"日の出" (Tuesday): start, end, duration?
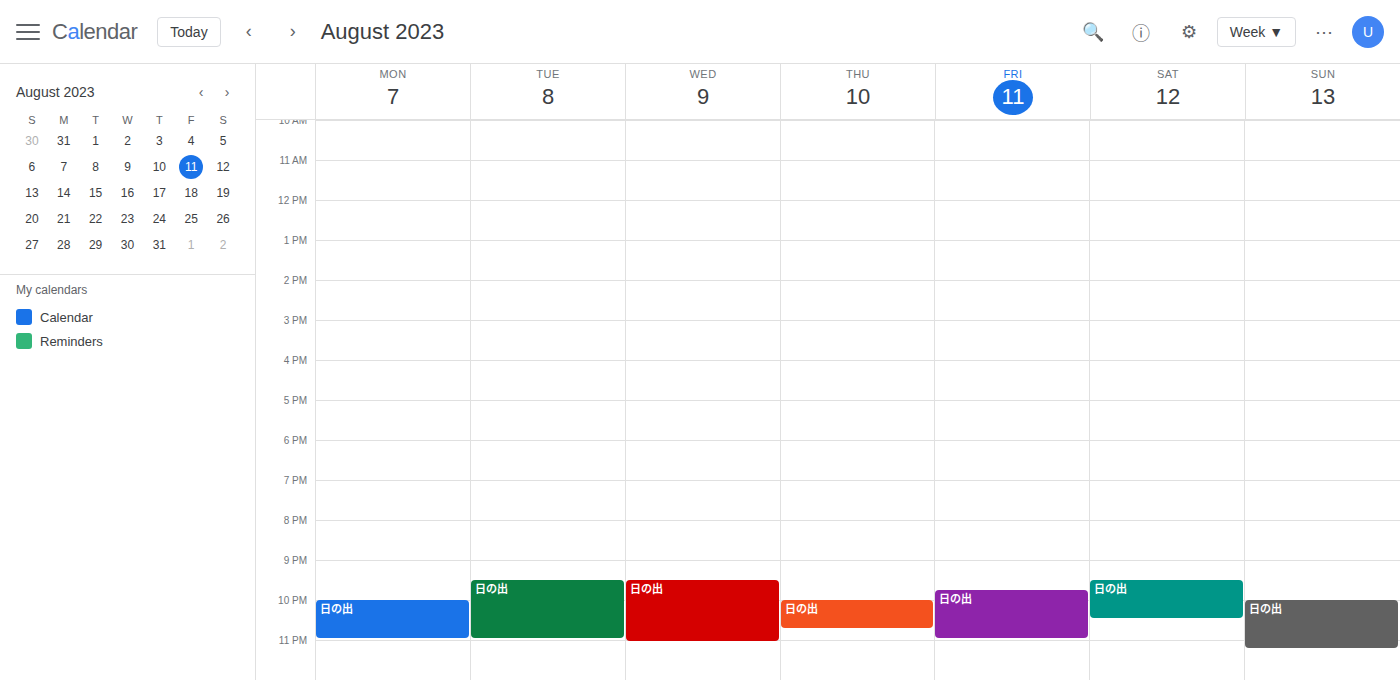
9:30 PM to 11:00 PM, 1 hour 30 minutes